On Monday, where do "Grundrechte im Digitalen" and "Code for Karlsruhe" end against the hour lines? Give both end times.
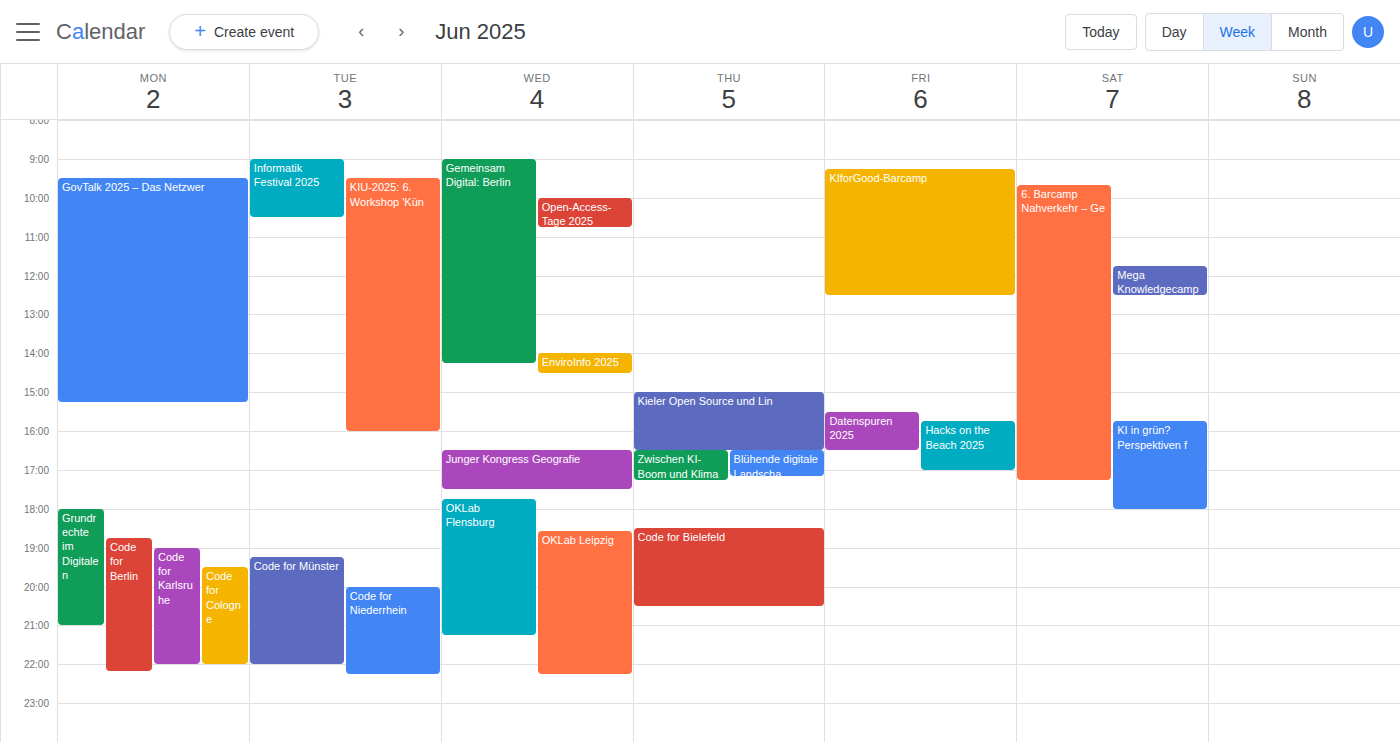
"Grundrechte im Digitalen": 21:00, exactly on the 21:00 line. "Code for Karlsruhe": 22:00, exactly on the 22:00 line.